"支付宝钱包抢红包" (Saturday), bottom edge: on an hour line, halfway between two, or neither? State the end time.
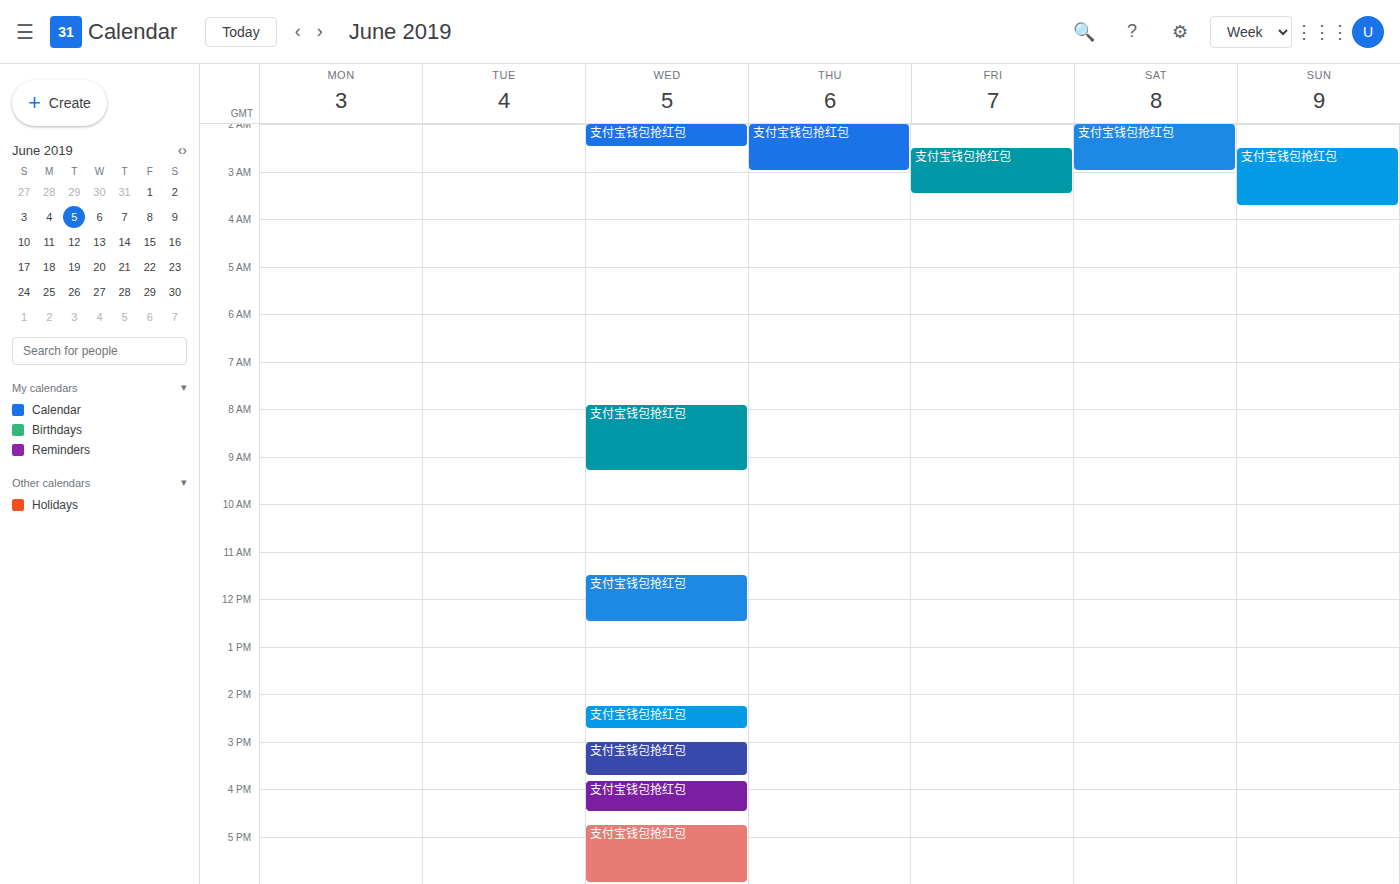
3:00 AM -- exactly on the 3 AM line.